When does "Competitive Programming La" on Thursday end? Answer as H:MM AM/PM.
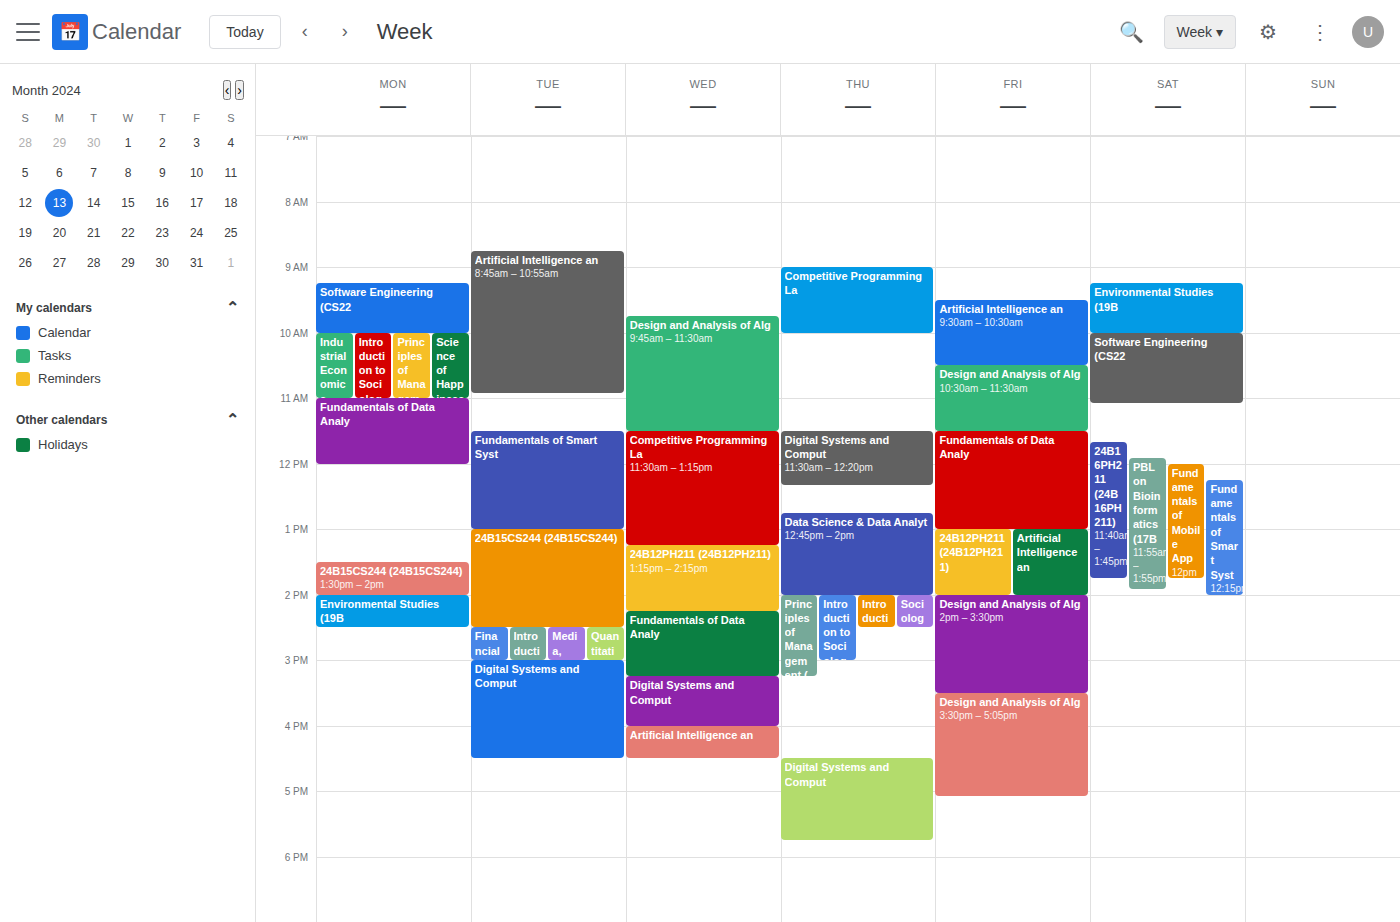
10:00 AM